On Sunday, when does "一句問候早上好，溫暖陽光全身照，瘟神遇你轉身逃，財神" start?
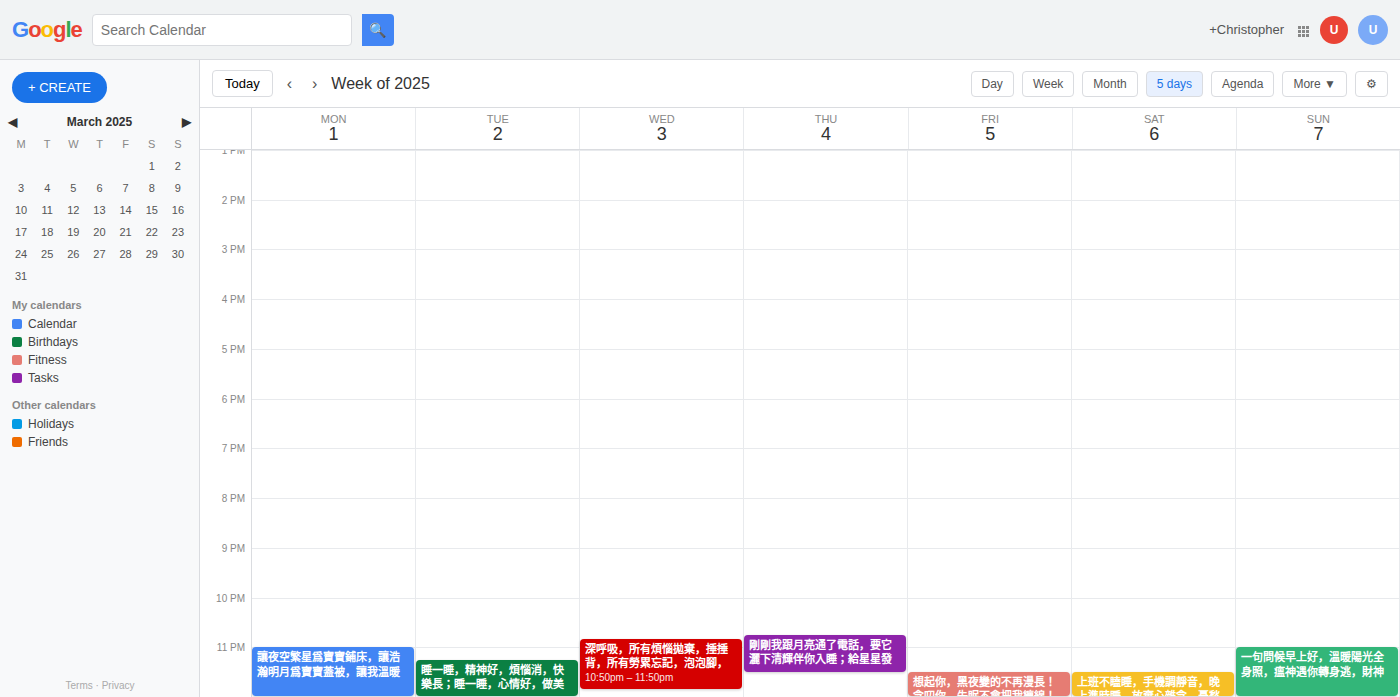
11:00 PM